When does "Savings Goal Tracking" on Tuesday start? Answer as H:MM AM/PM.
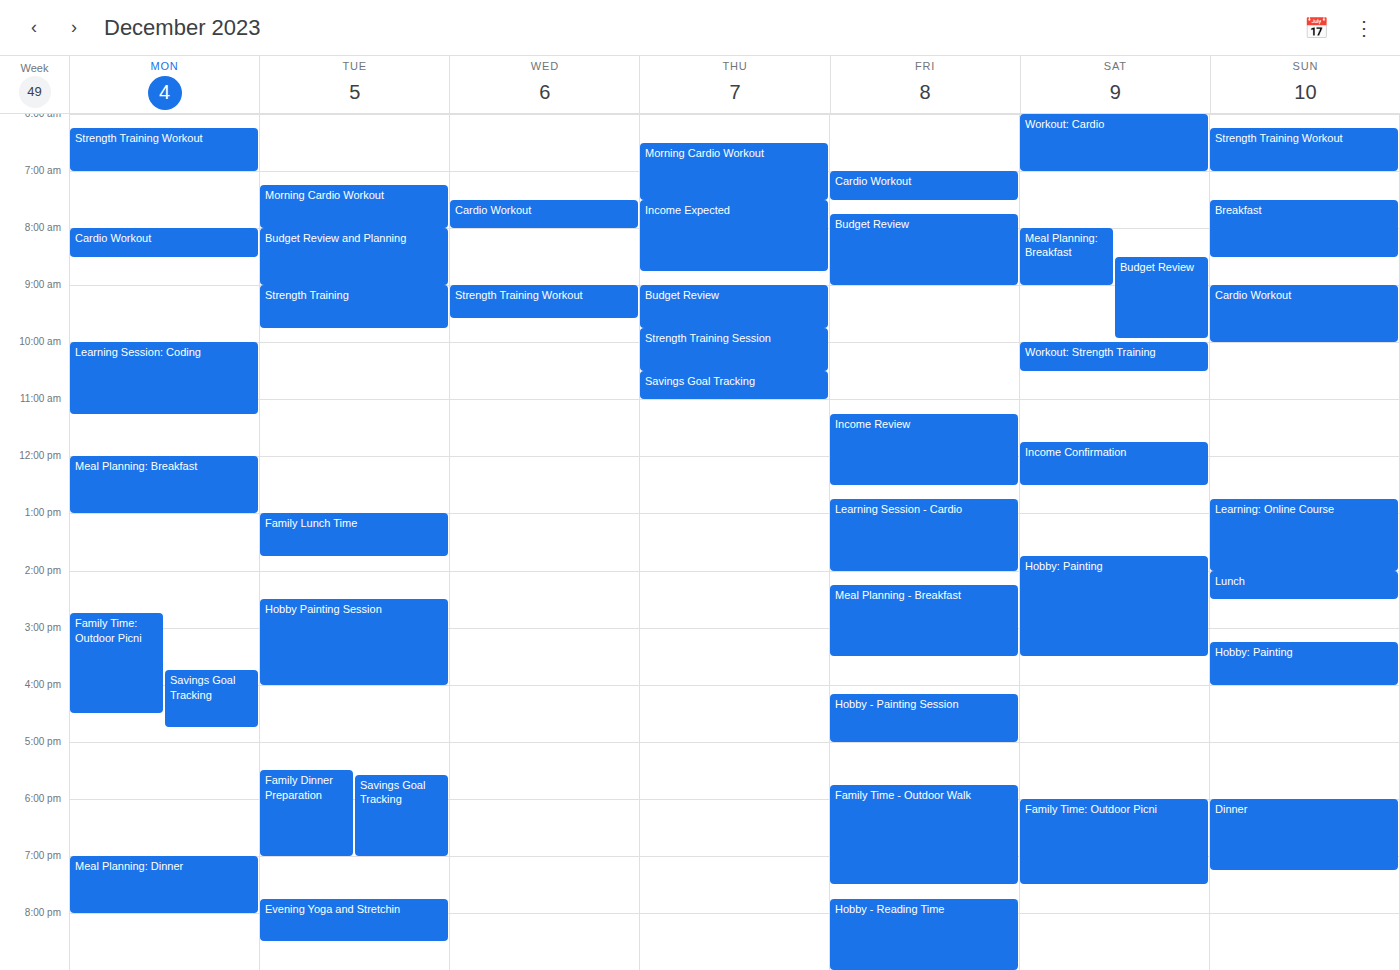
5:35 PM